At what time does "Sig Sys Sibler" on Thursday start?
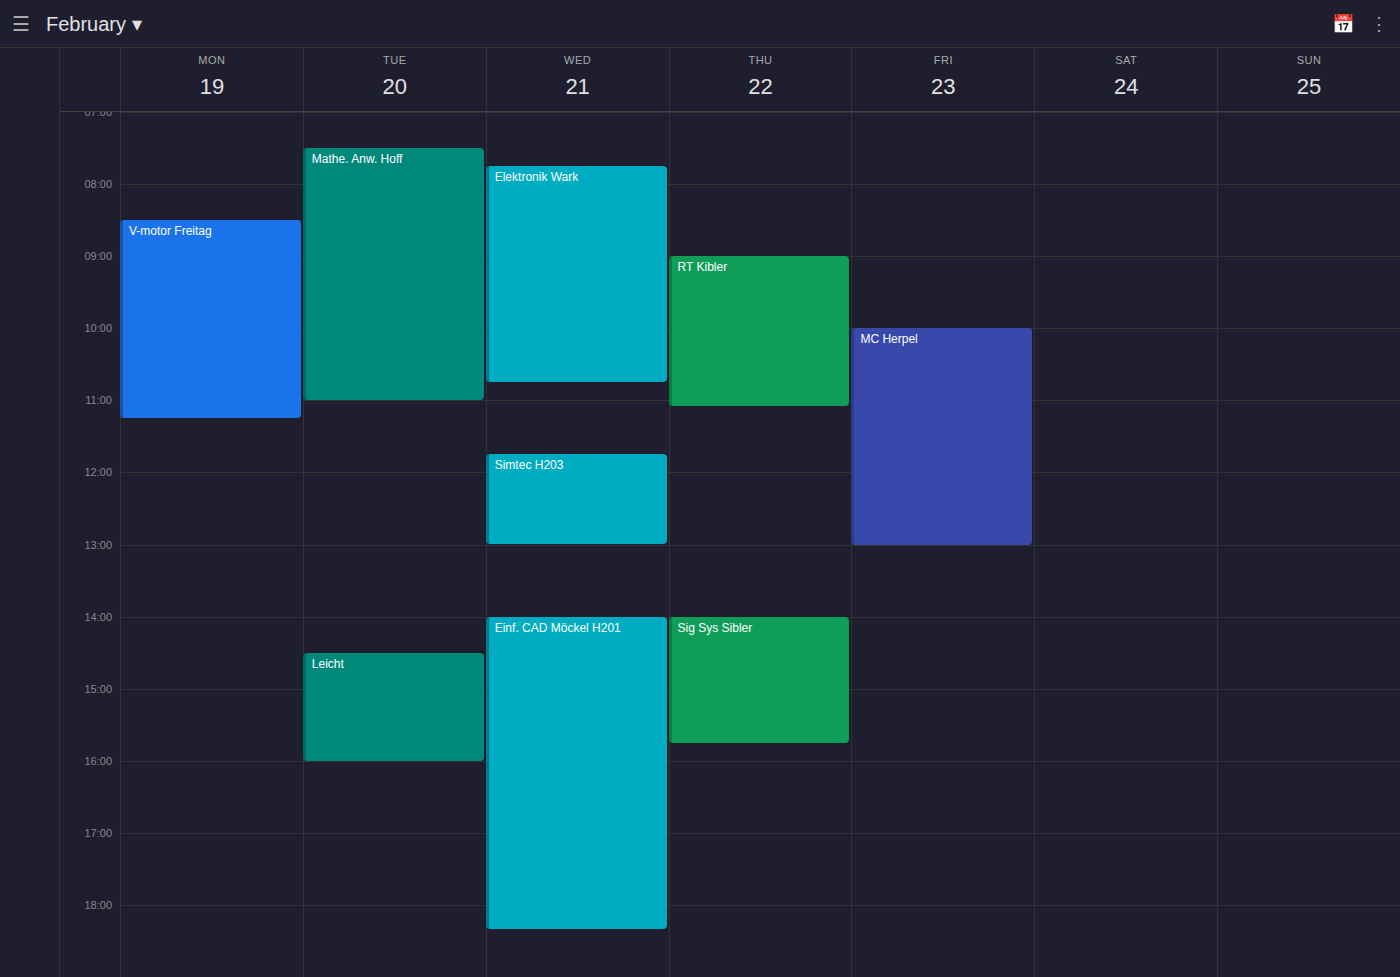
2:00 PM